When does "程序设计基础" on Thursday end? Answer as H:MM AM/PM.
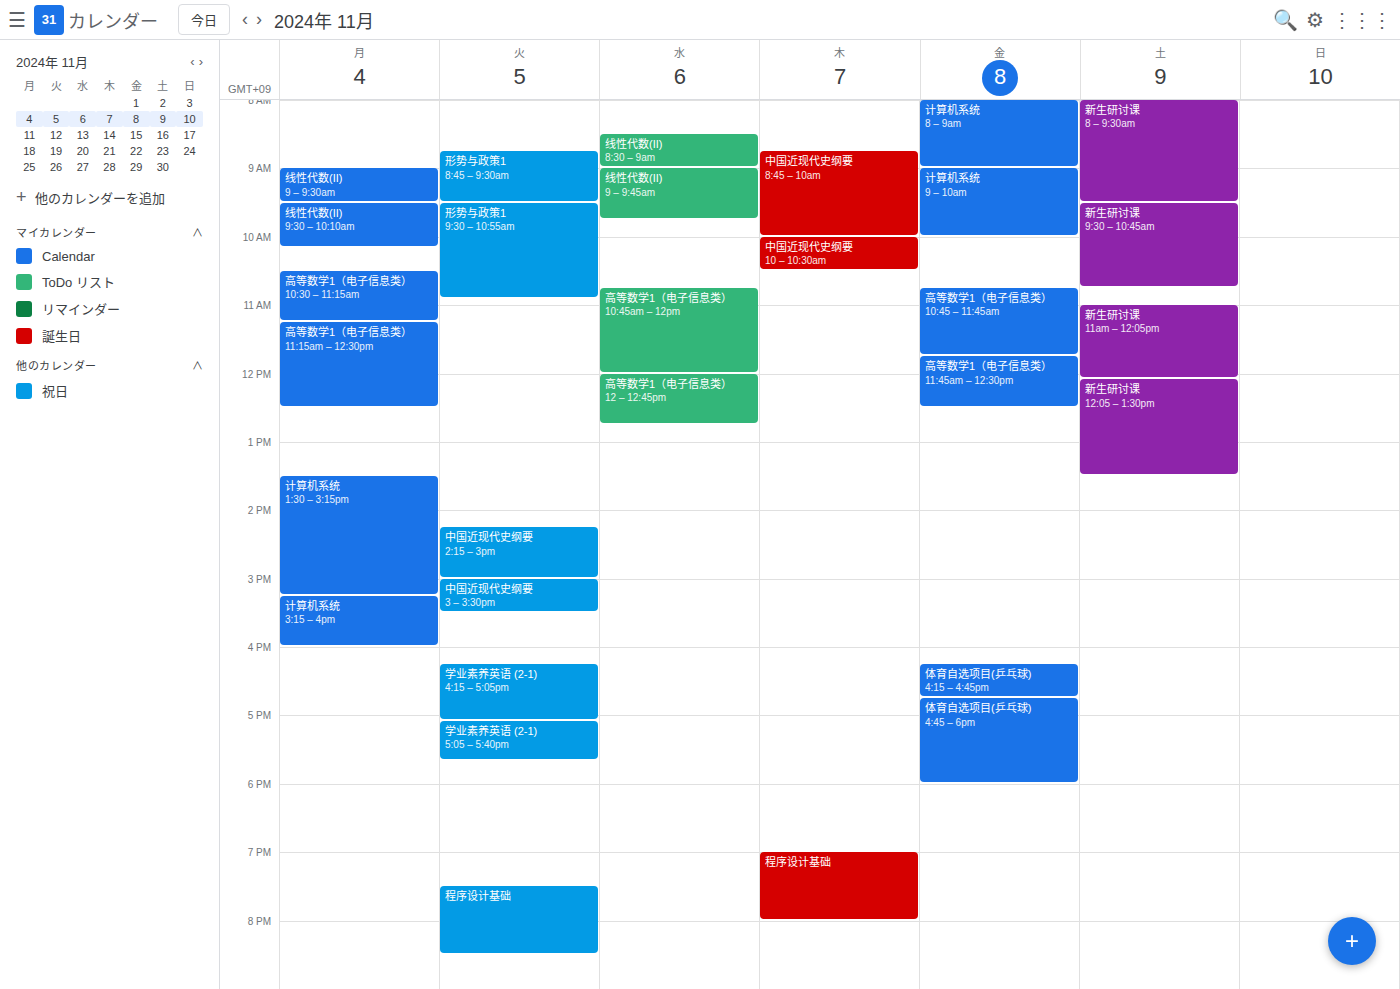
8:00 PM